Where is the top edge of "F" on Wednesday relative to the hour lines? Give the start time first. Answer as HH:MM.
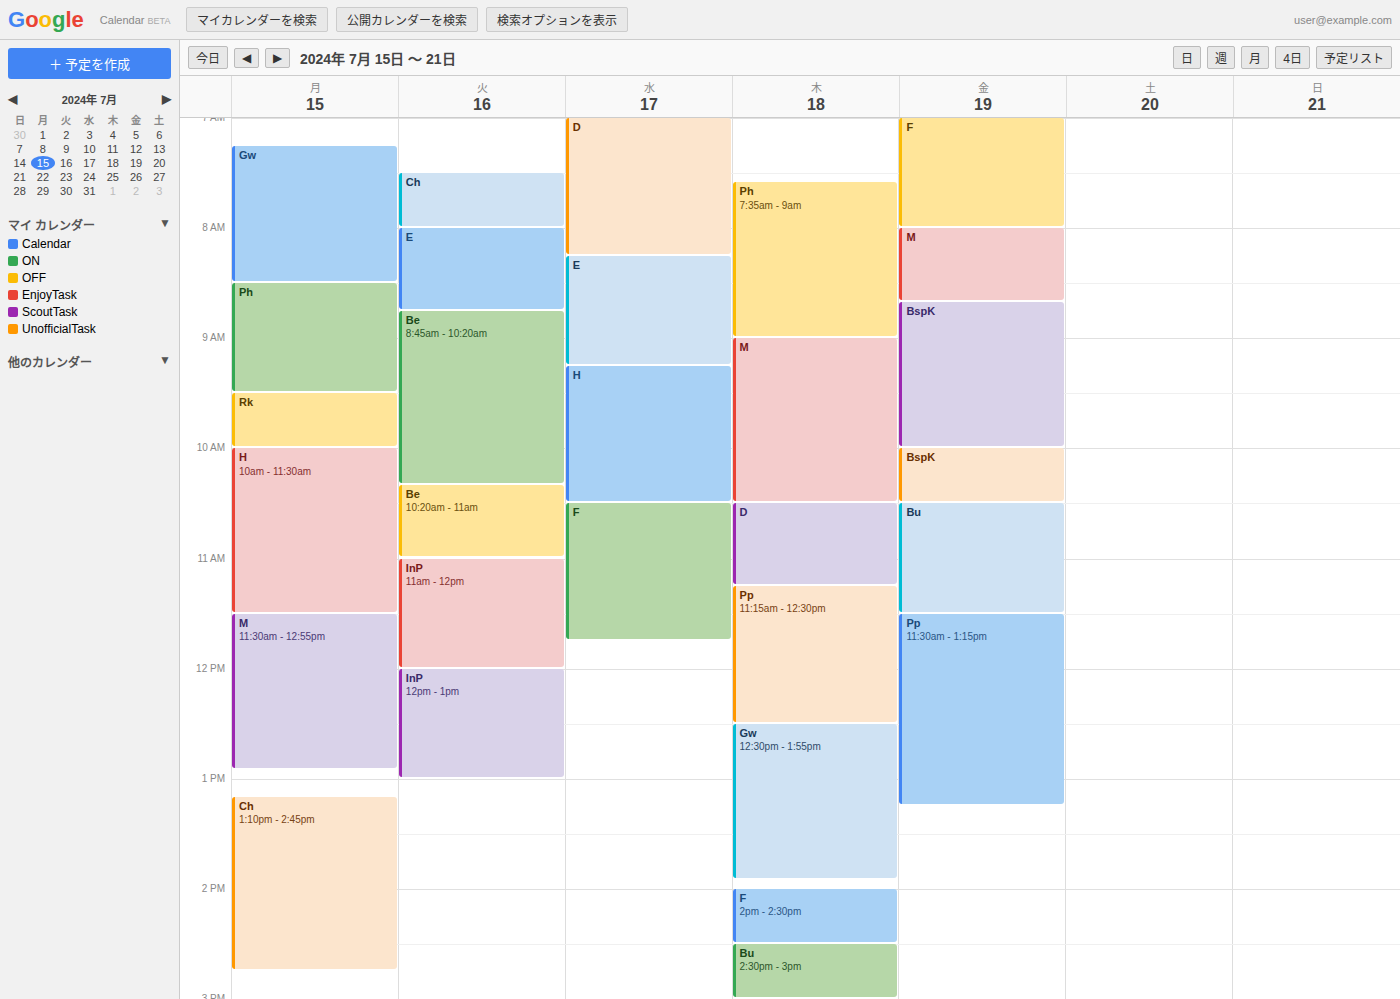
10:30 -- halfway between the 10:00 and 11:00 lines.